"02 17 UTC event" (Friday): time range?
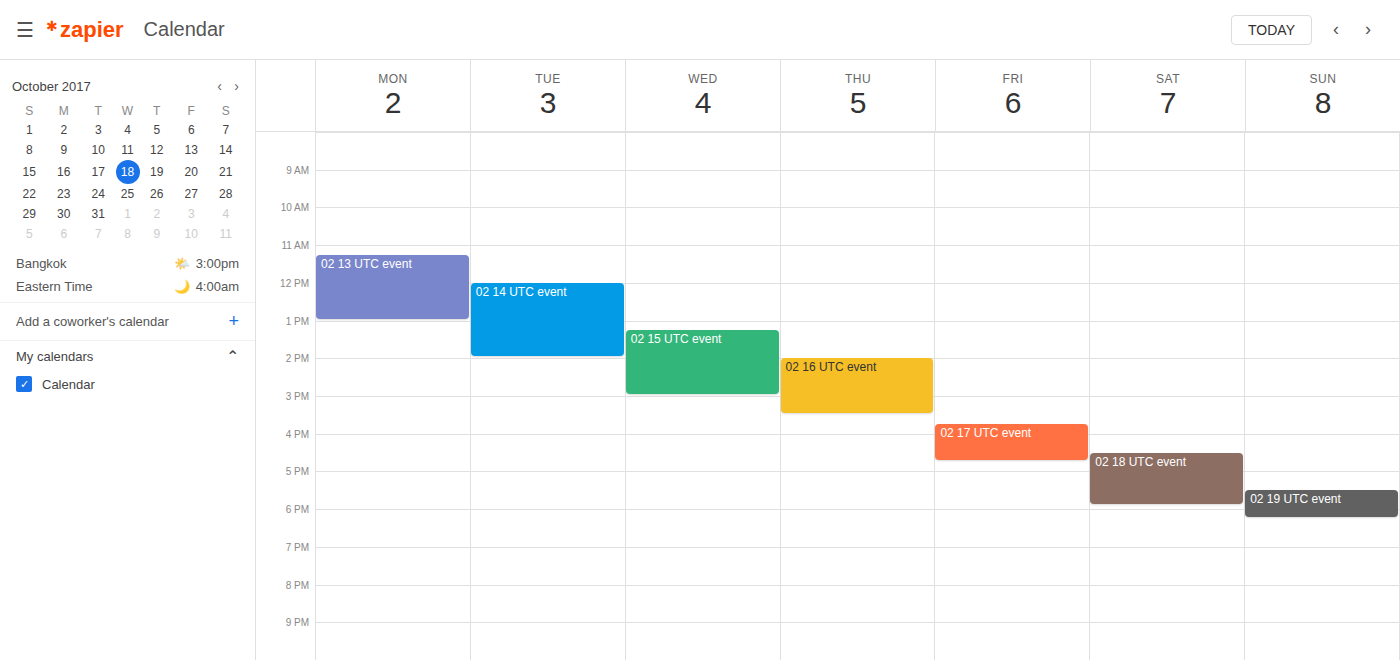
3:45 PM to 4:45 PM